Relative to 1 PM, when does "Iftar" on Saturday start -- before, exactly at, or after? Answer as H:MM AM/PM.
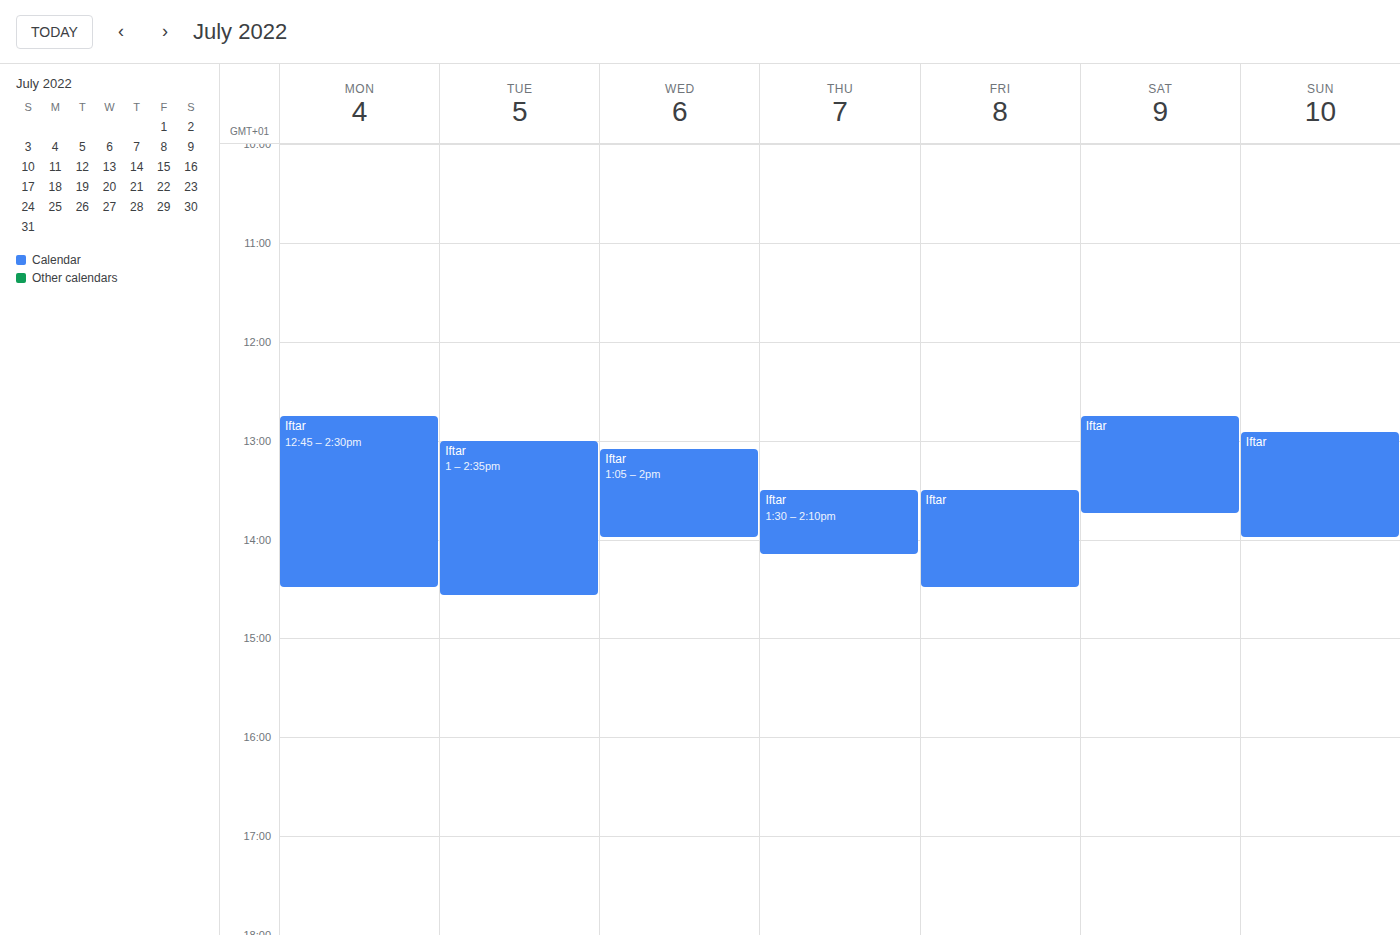
12:45 PM -- before 1 PM, 15 minutes above the 1 PM line.